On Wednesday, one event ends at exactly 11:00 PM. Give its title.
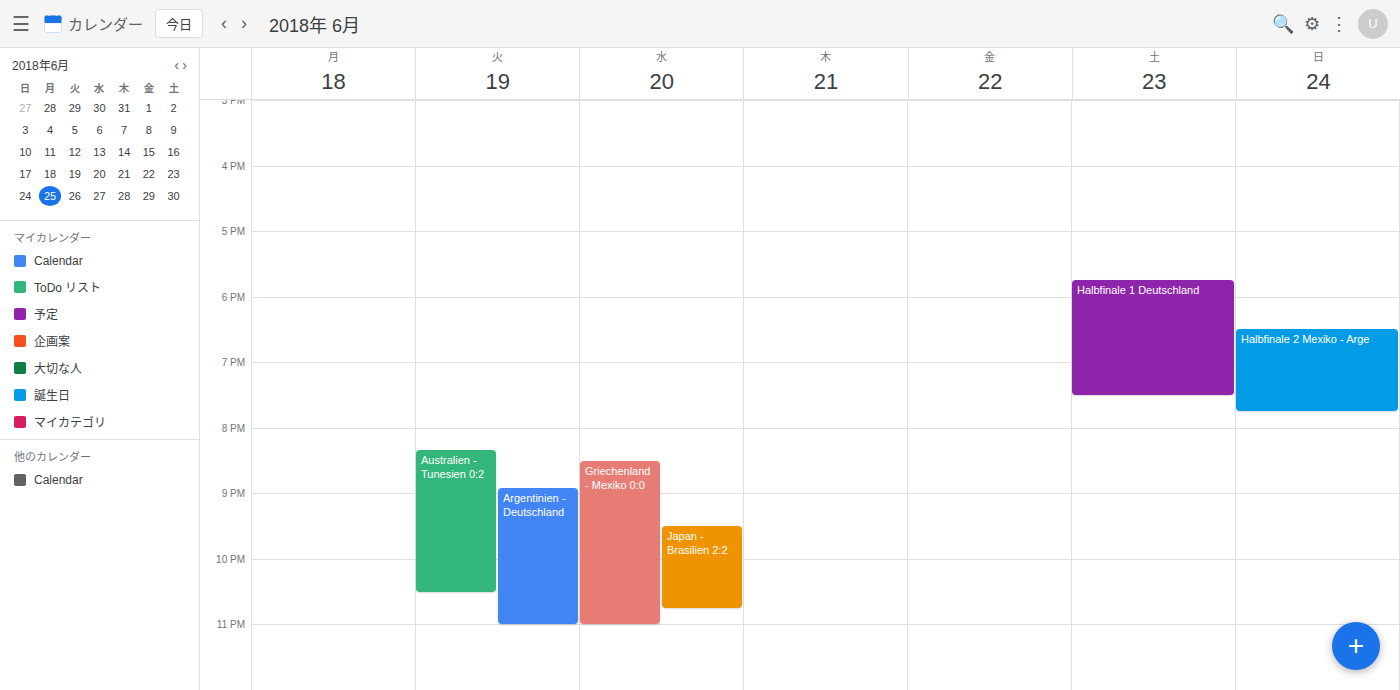
"Griechenland - Mexiko 0:0"